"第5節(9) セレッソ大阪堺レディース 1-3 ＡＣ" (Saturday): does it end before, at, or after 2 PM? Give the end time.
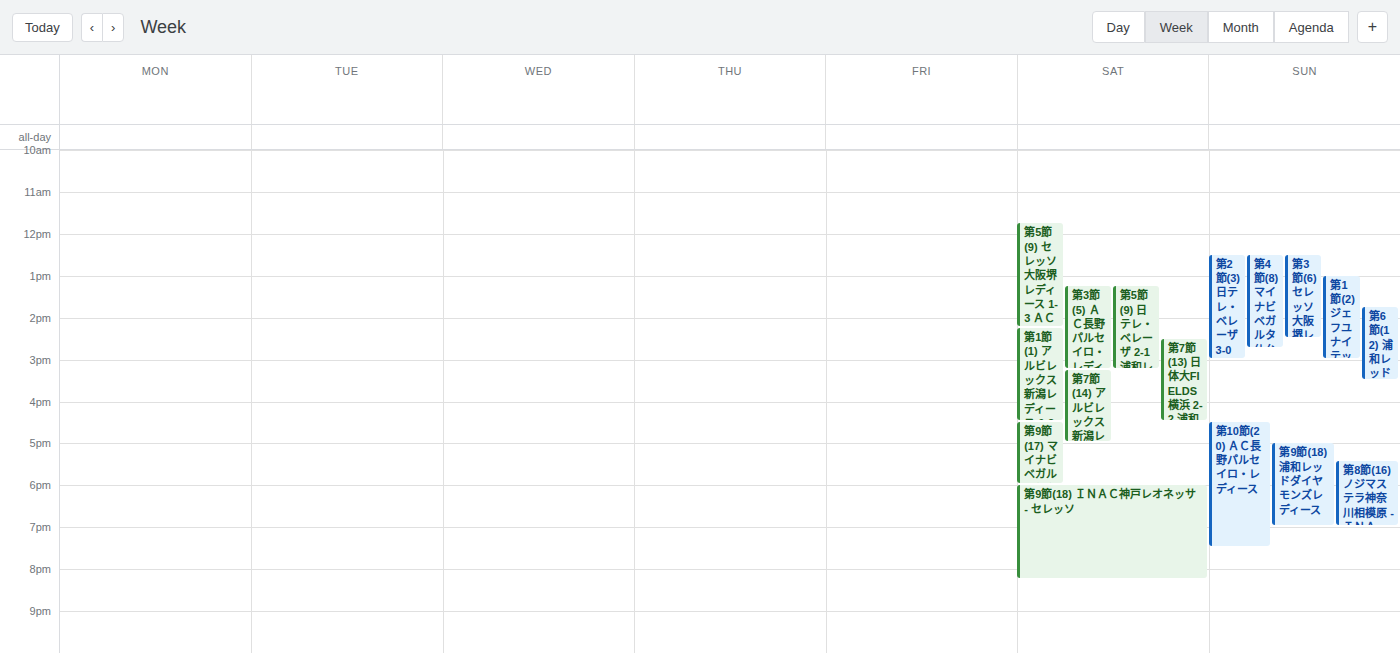
2:15 PM -- after 2 PM, 15 minutes below the 2 PM line.